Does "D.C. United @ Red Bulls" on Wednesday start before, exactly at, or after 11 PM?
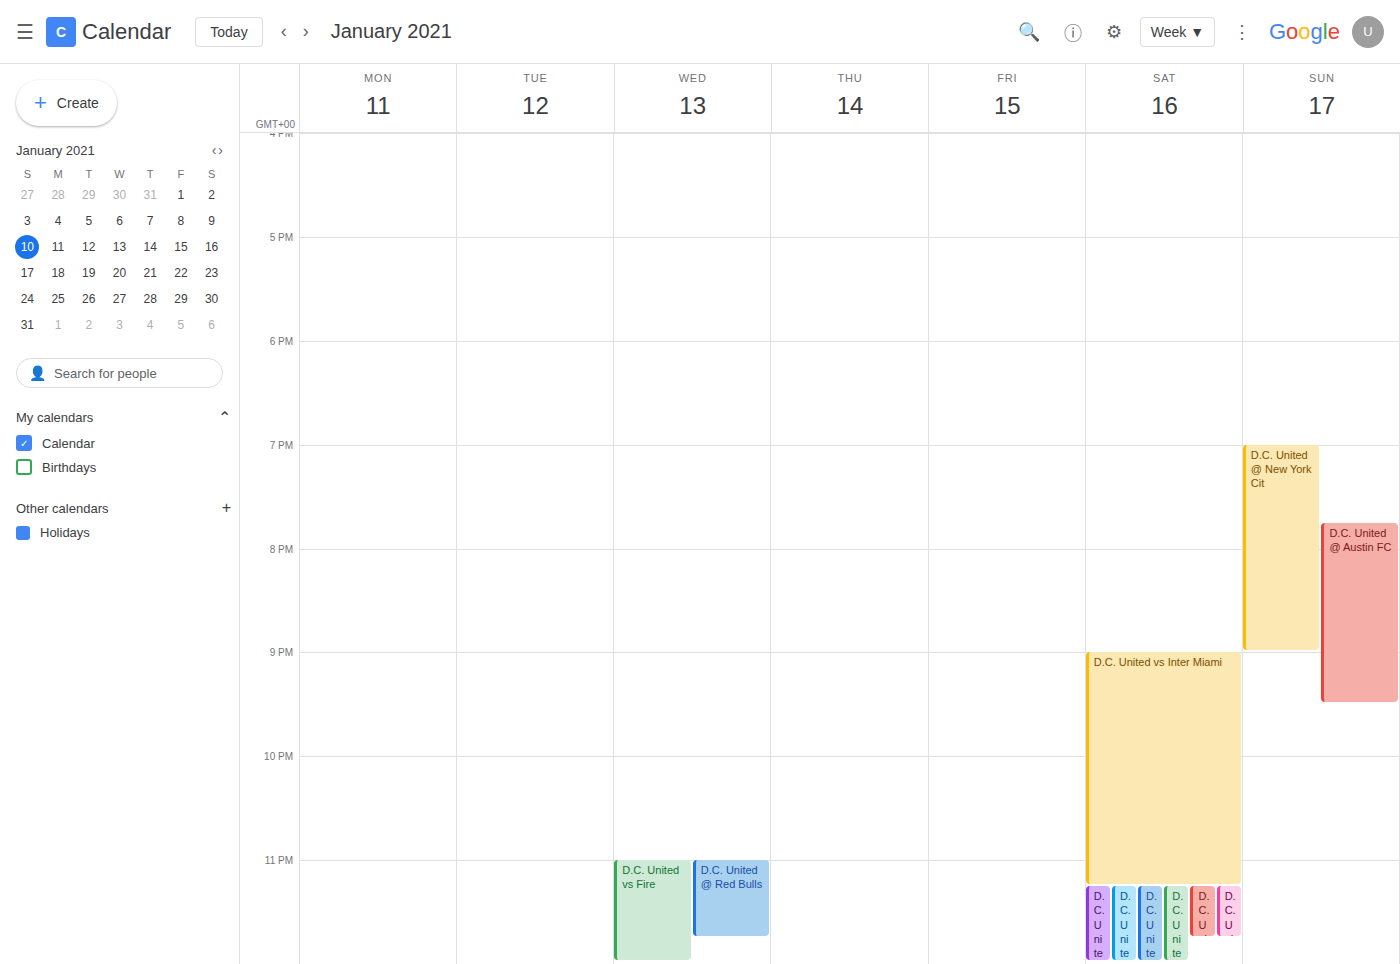
11:00 PM -- exactly at 11 PM, on the 11 PM line.